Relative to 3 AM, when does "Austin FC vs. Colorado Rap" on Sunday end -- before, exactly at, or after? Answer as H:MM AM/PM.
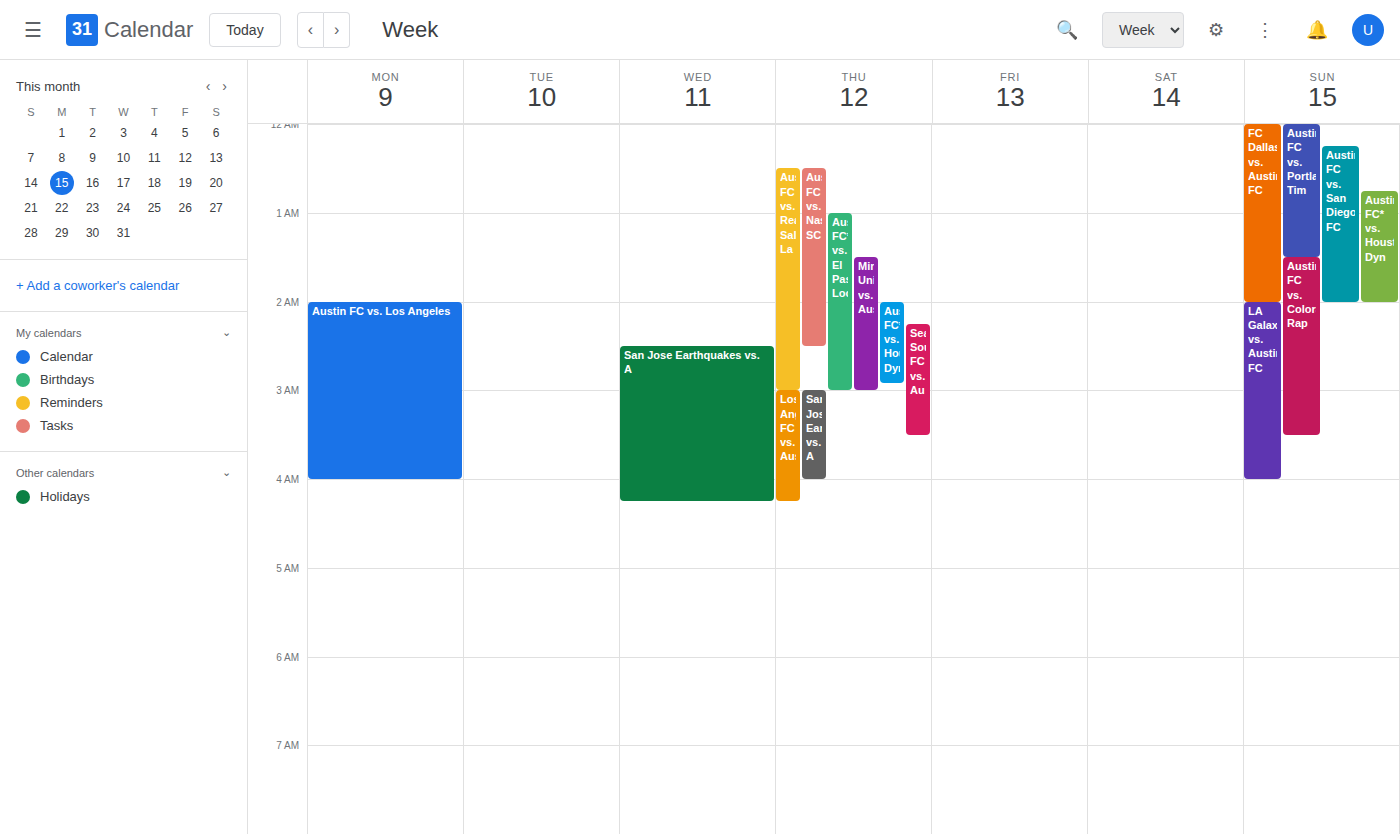
3:30 AM -- after 3 AM, 30 minutes below the 3 AM line.